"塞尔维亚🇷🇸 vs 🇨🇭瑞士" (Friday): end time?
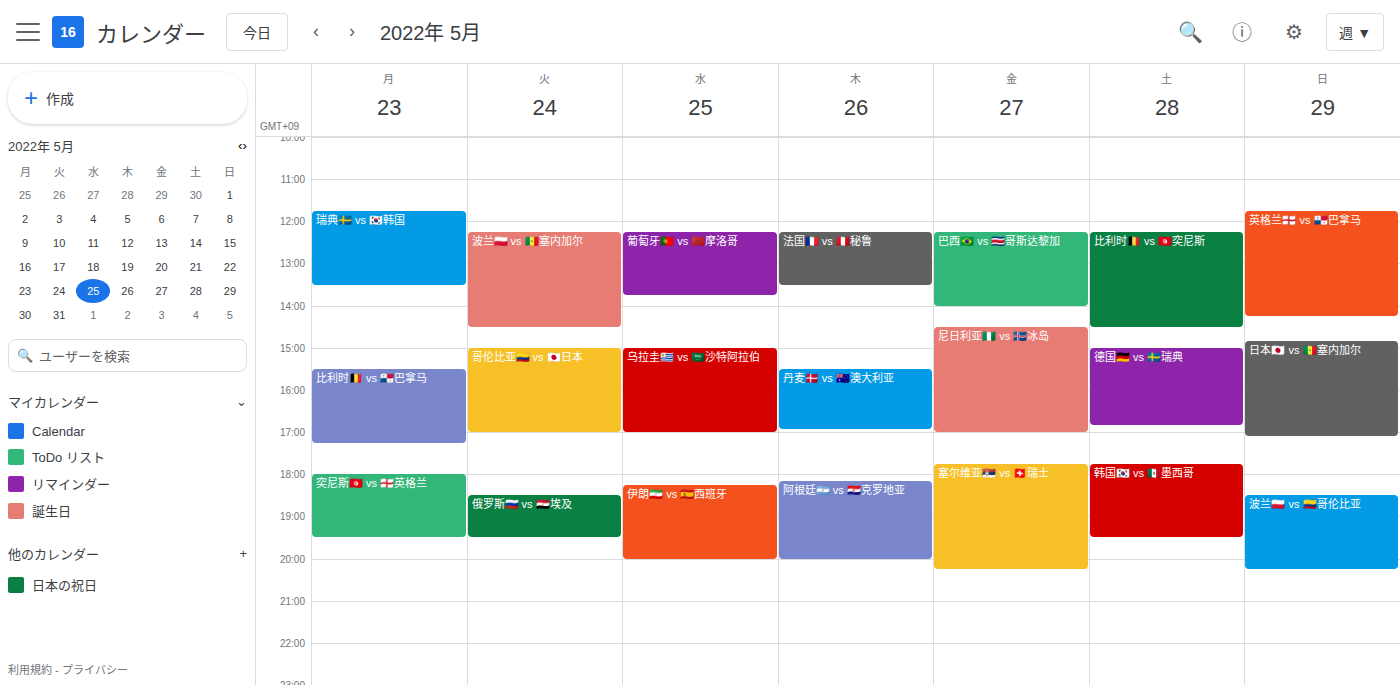
8:15 PM